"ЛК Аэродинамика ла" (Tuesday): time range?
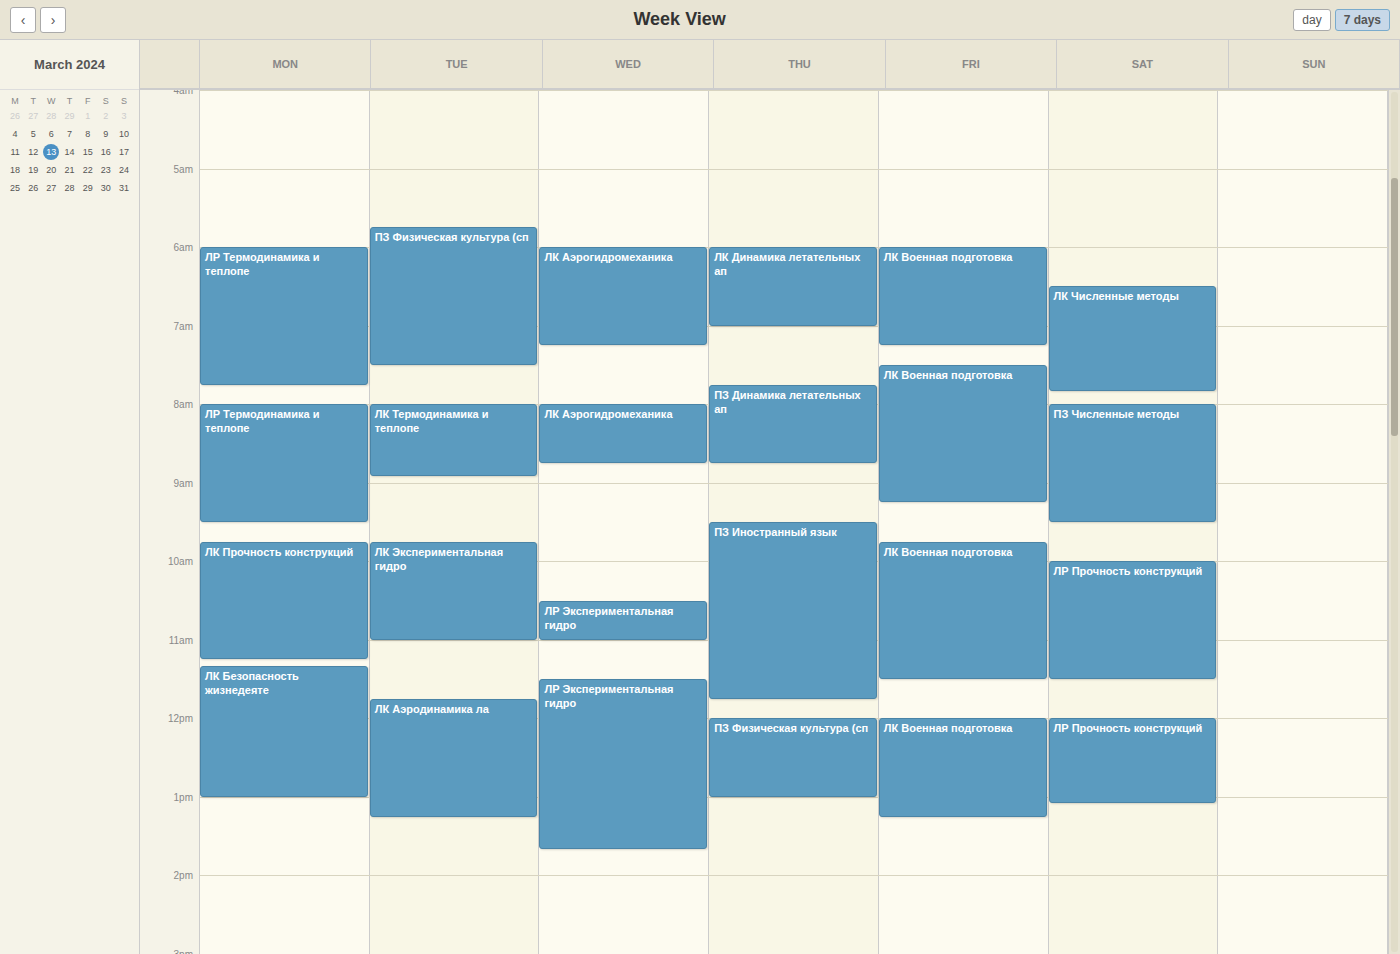
11:45 AM to 1:15 PM